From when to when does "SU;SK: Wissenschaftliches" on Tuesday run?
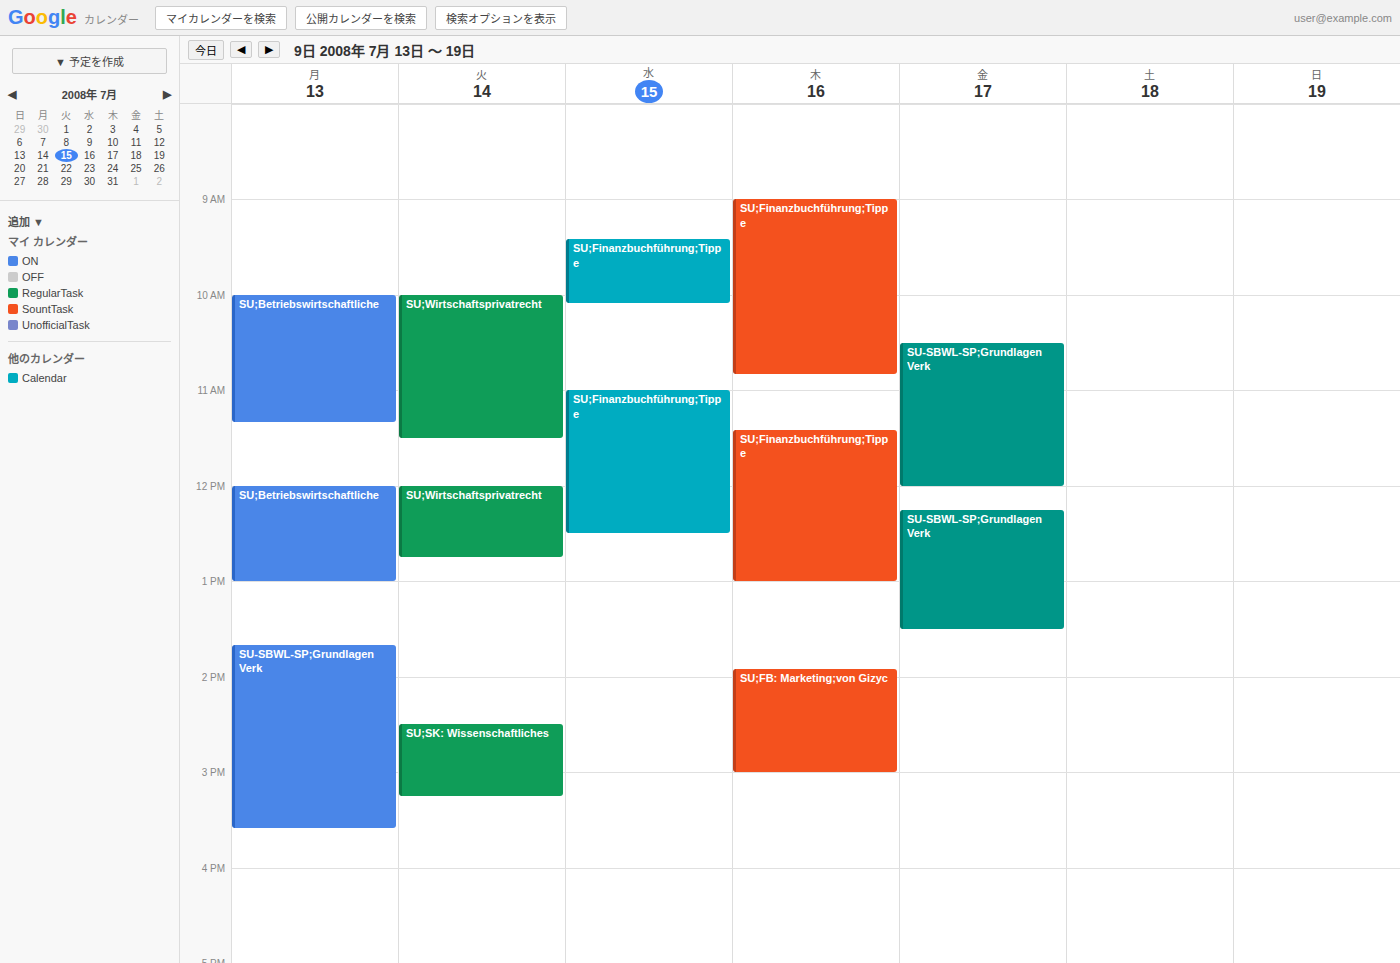
2:30 PM to 3:15 PM